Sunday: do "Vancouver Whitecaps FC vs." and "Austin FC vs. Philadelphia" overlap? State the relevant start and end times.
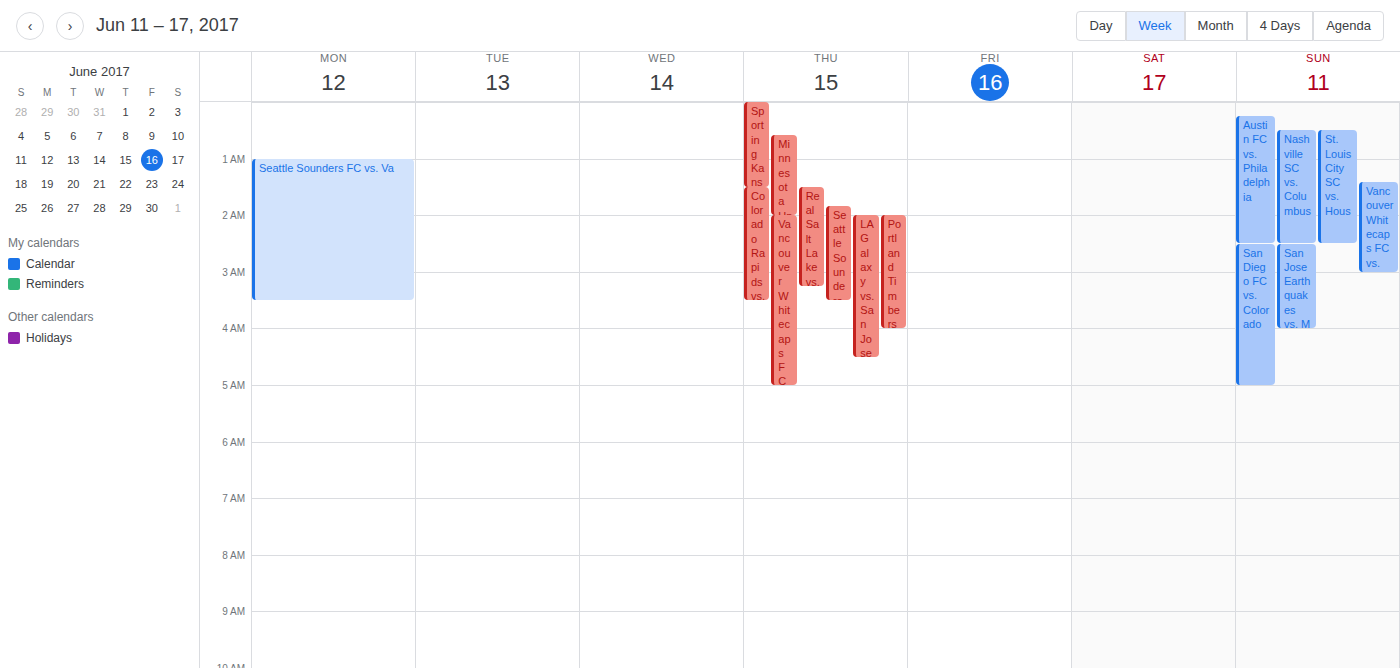
"Vancouver Whitecaps FC vs." starts at 1:25 AM, before "Austin FC vs. Philadelphia" ends at 2:30 AM -- they overlap.